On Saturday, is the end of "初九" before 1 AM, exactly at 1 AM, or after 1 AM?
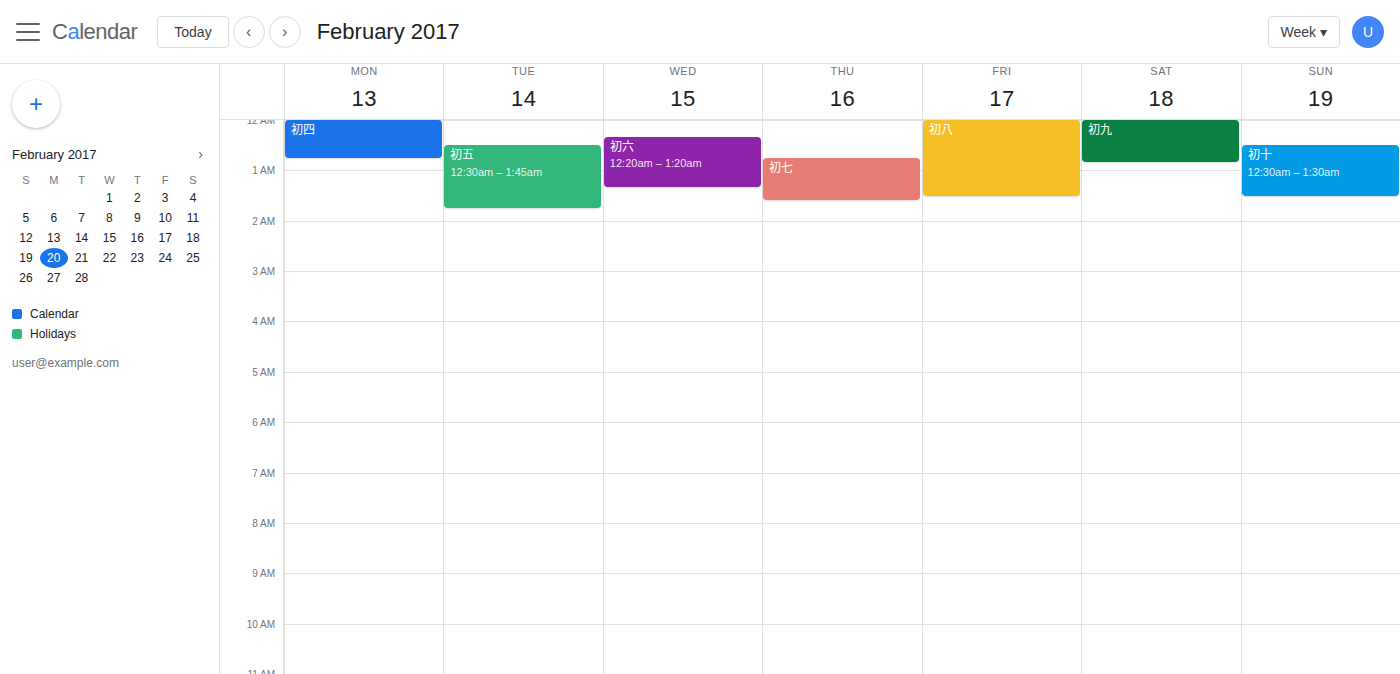
12:50 AM -- before 1 AM, 10 minutes above the 1 AM line.